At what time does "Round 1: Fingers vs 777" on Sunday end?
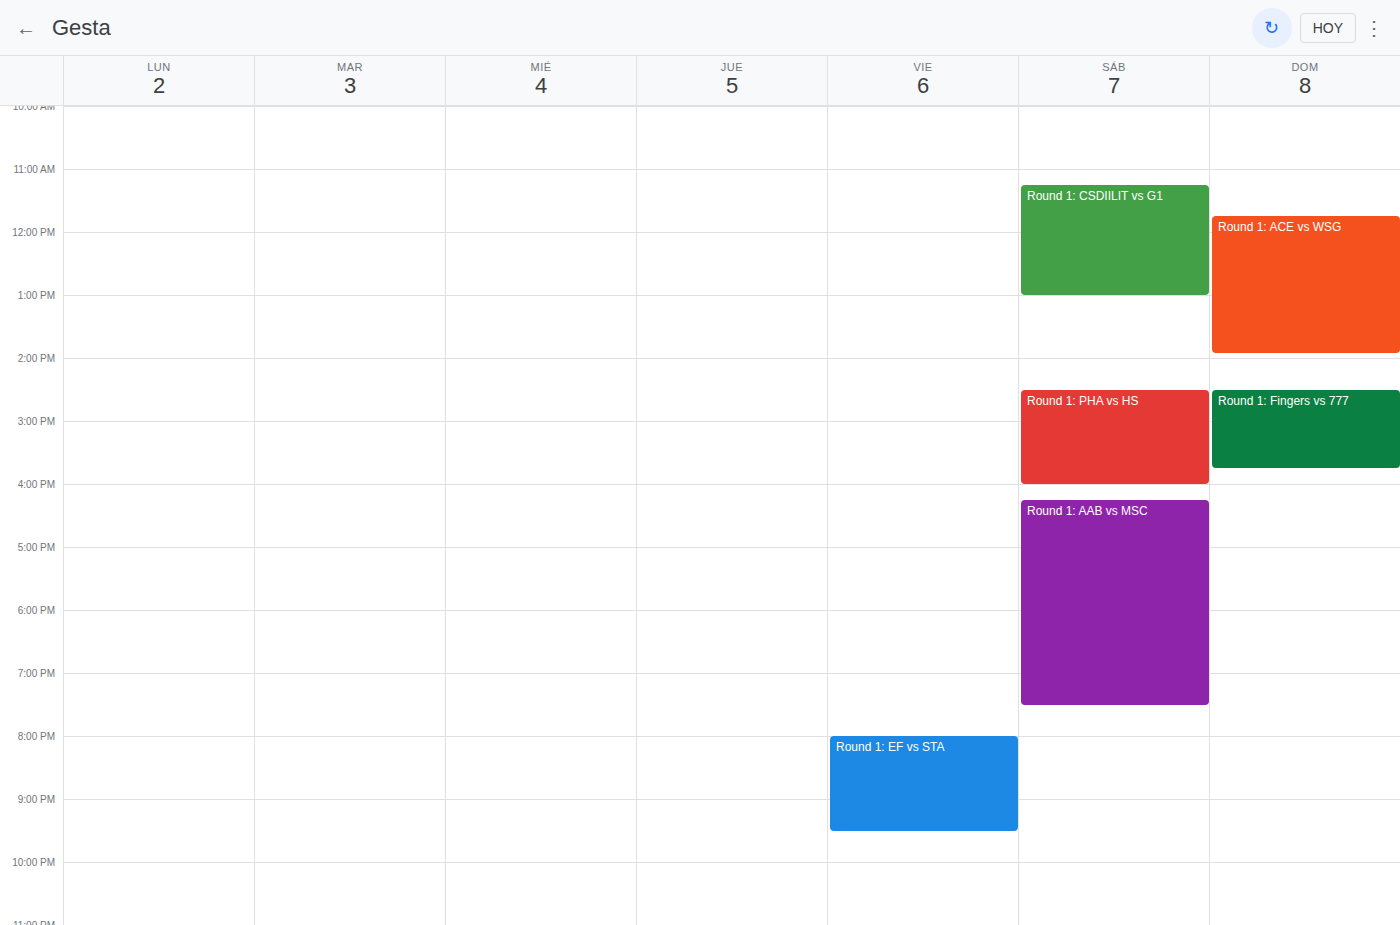
15:45